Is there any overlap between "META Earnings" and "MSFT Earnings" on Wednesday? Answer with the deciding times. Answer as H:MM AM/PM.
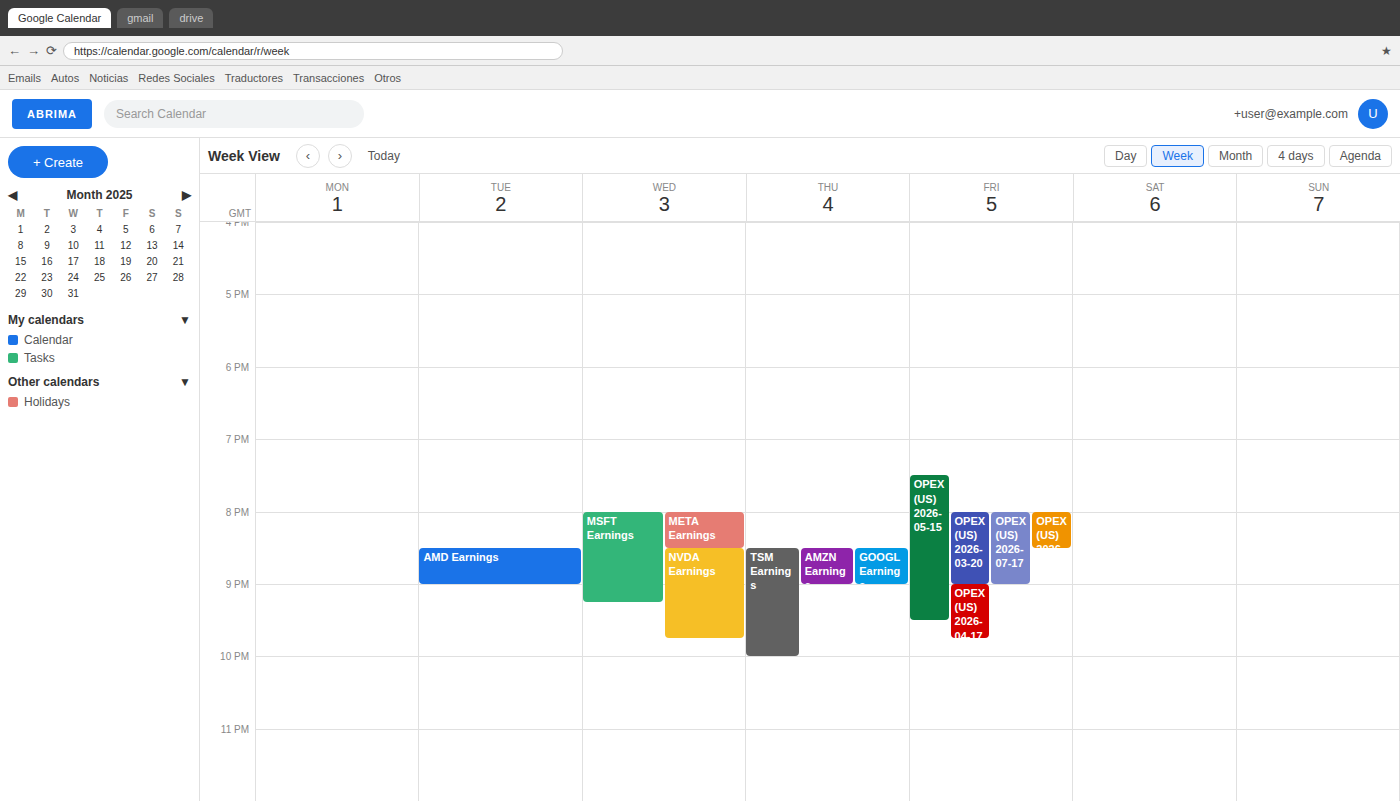
"META Earnings" runs 8:00 PM to 8:30 PM, inside "MSFT Earnings" -- they overlap.